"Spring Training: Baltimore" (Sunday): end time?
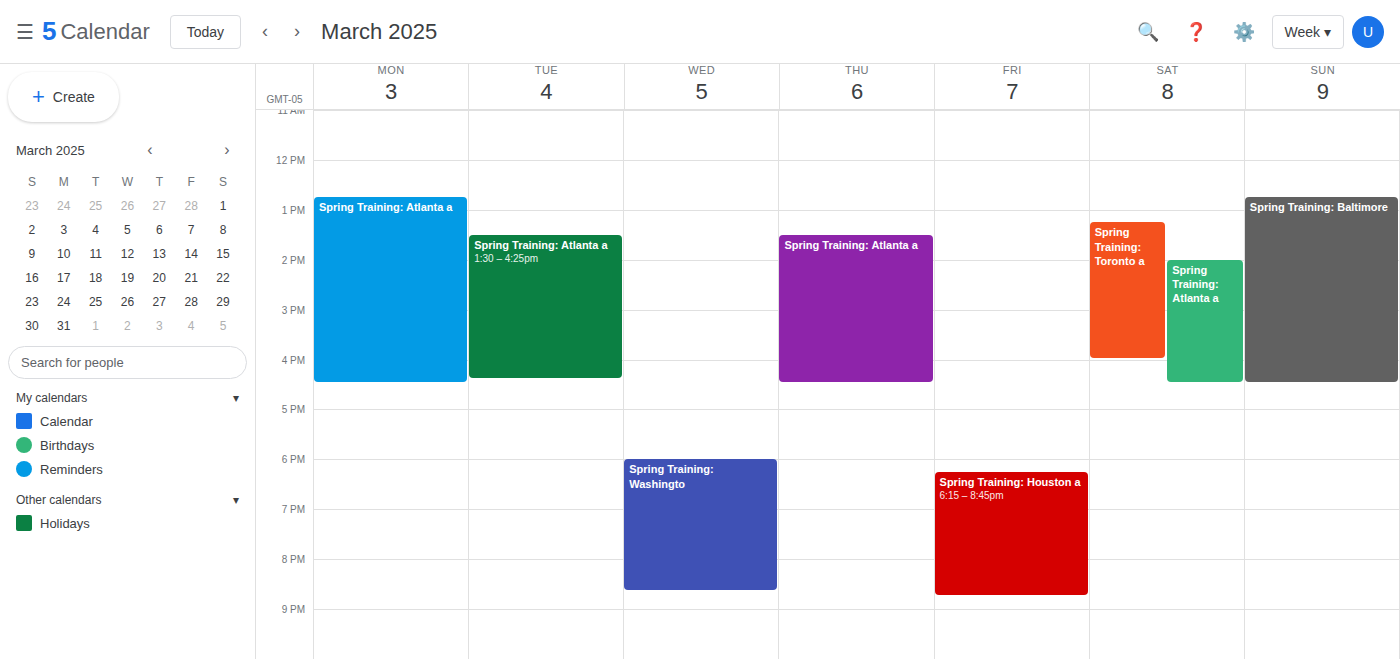
4:30 PM